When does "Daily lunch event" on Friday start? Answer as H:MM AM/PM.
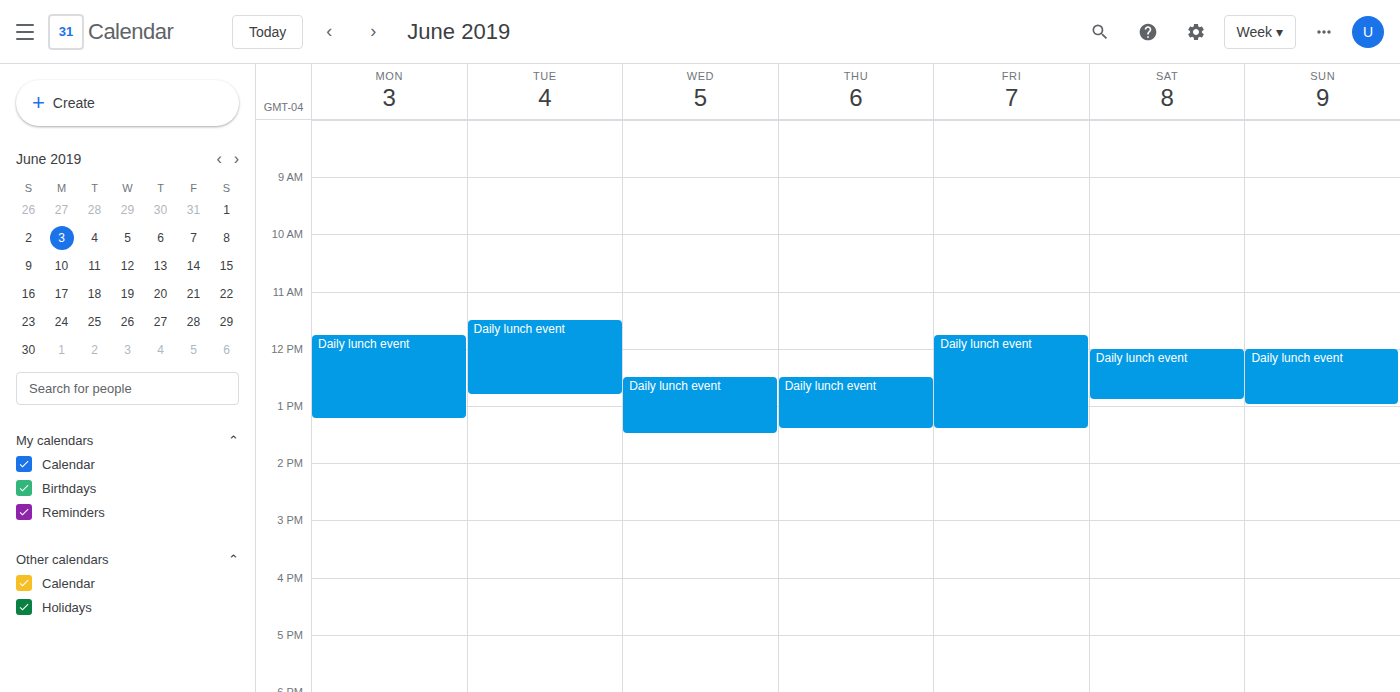
11:45 AM